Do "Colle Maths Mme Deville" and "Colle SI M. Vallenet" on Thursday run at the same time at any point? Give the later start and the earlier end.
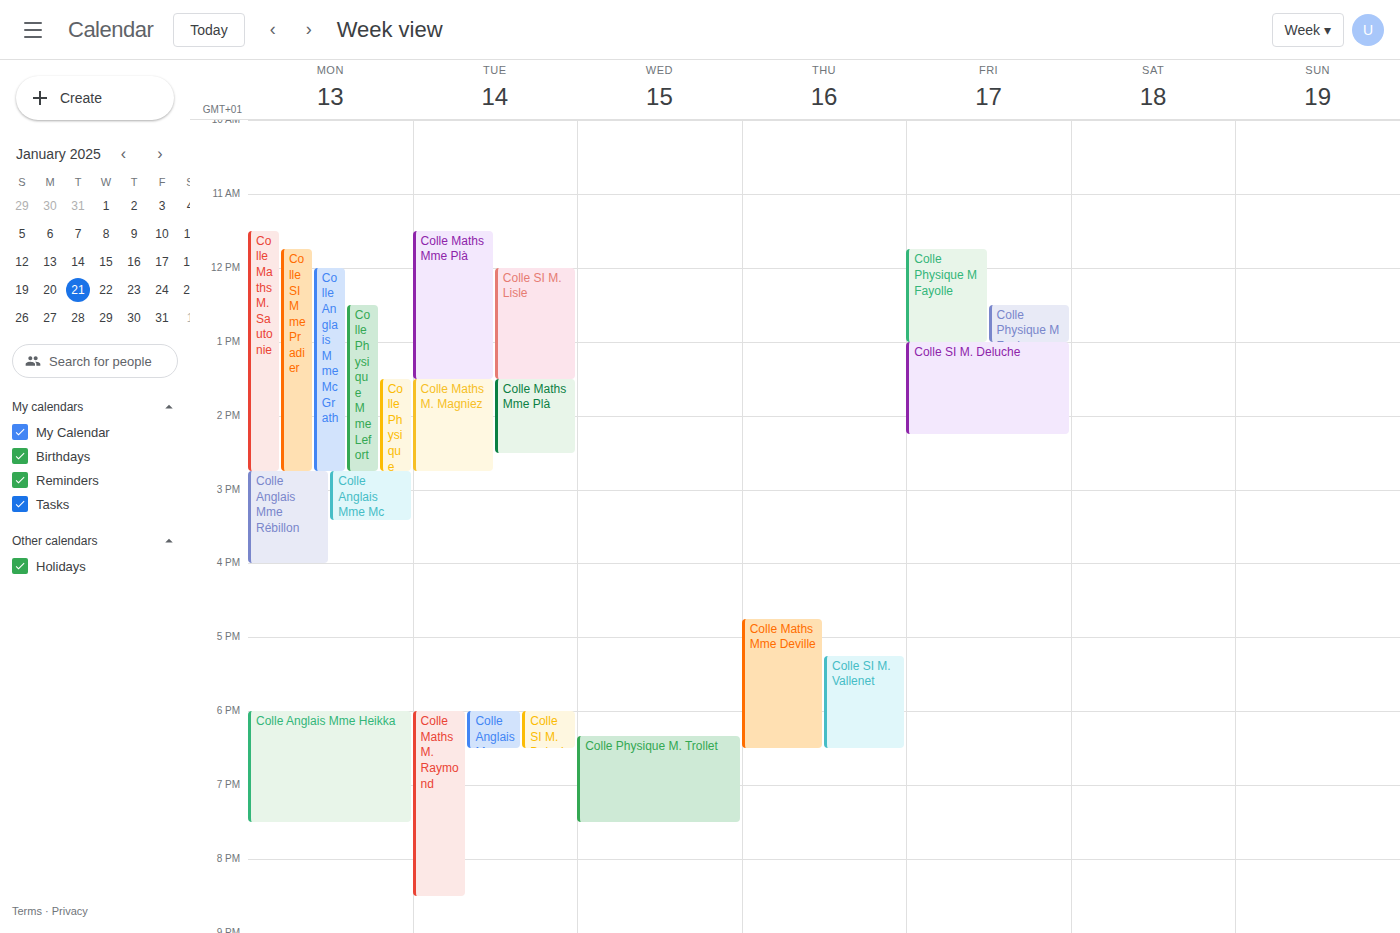
"Colle SI M. Vallenet" starts at 5:15 PM, before "Colle Maths Mme Deville" ends at 6:30 PM -- they overlap.